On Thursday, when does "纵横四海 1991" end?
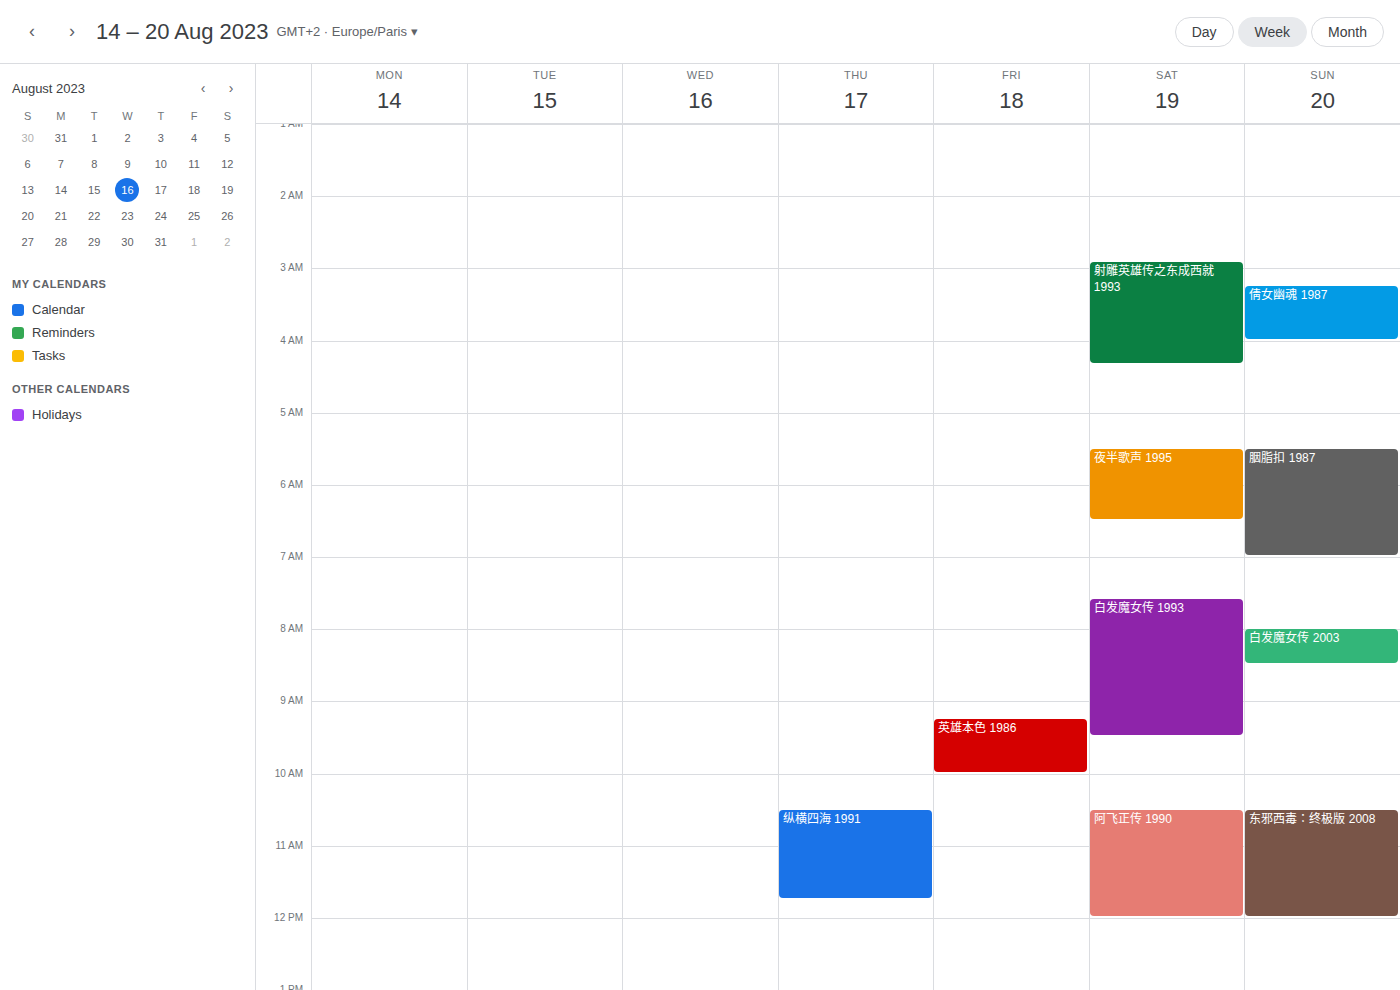
11:45